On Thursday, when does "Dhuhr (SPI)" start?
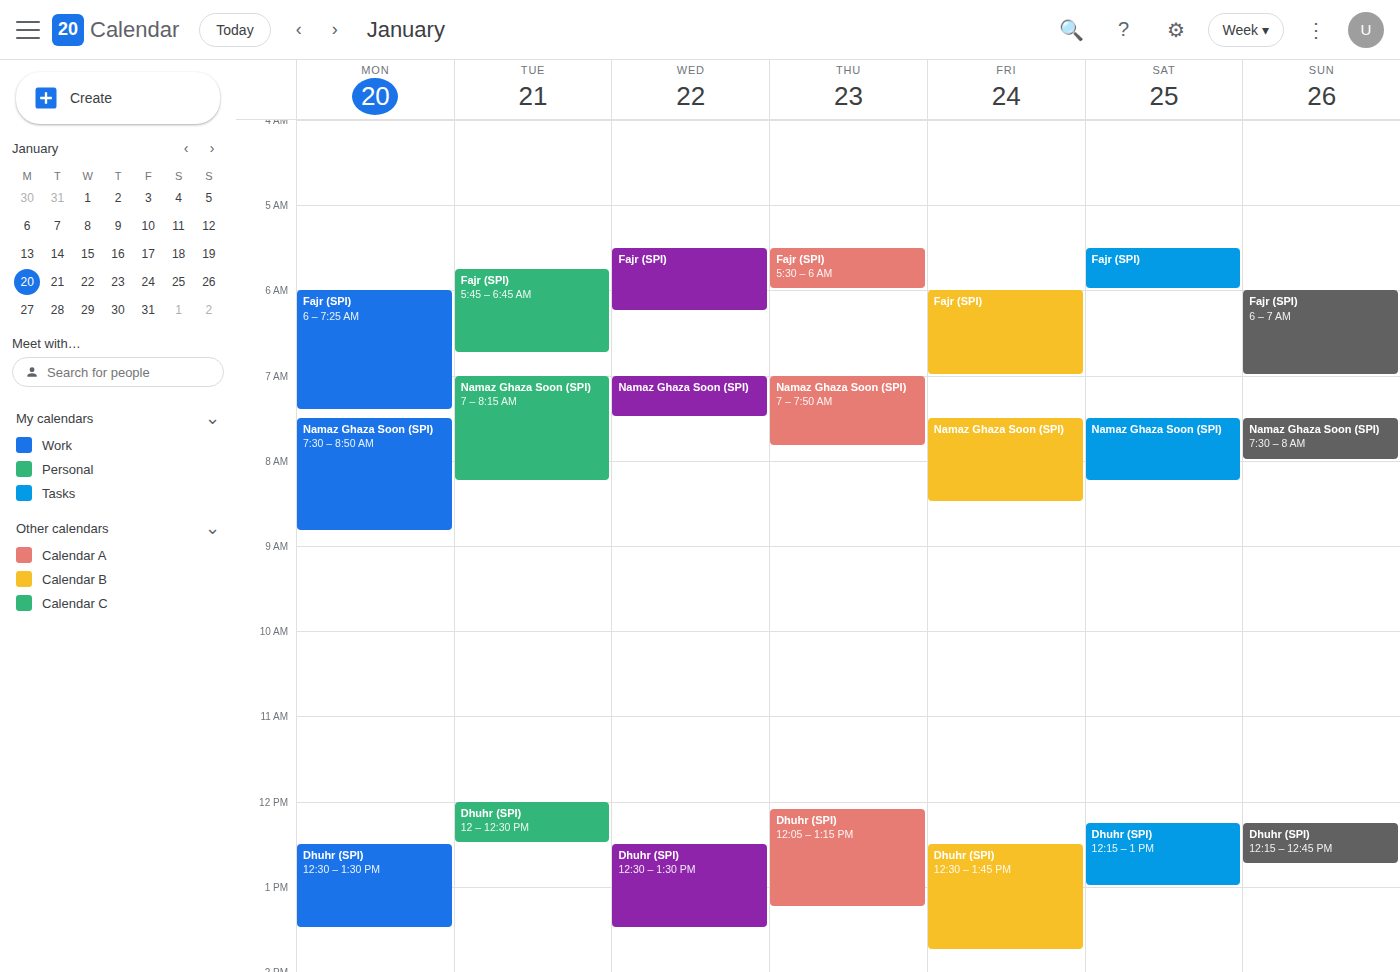
12:05 PM